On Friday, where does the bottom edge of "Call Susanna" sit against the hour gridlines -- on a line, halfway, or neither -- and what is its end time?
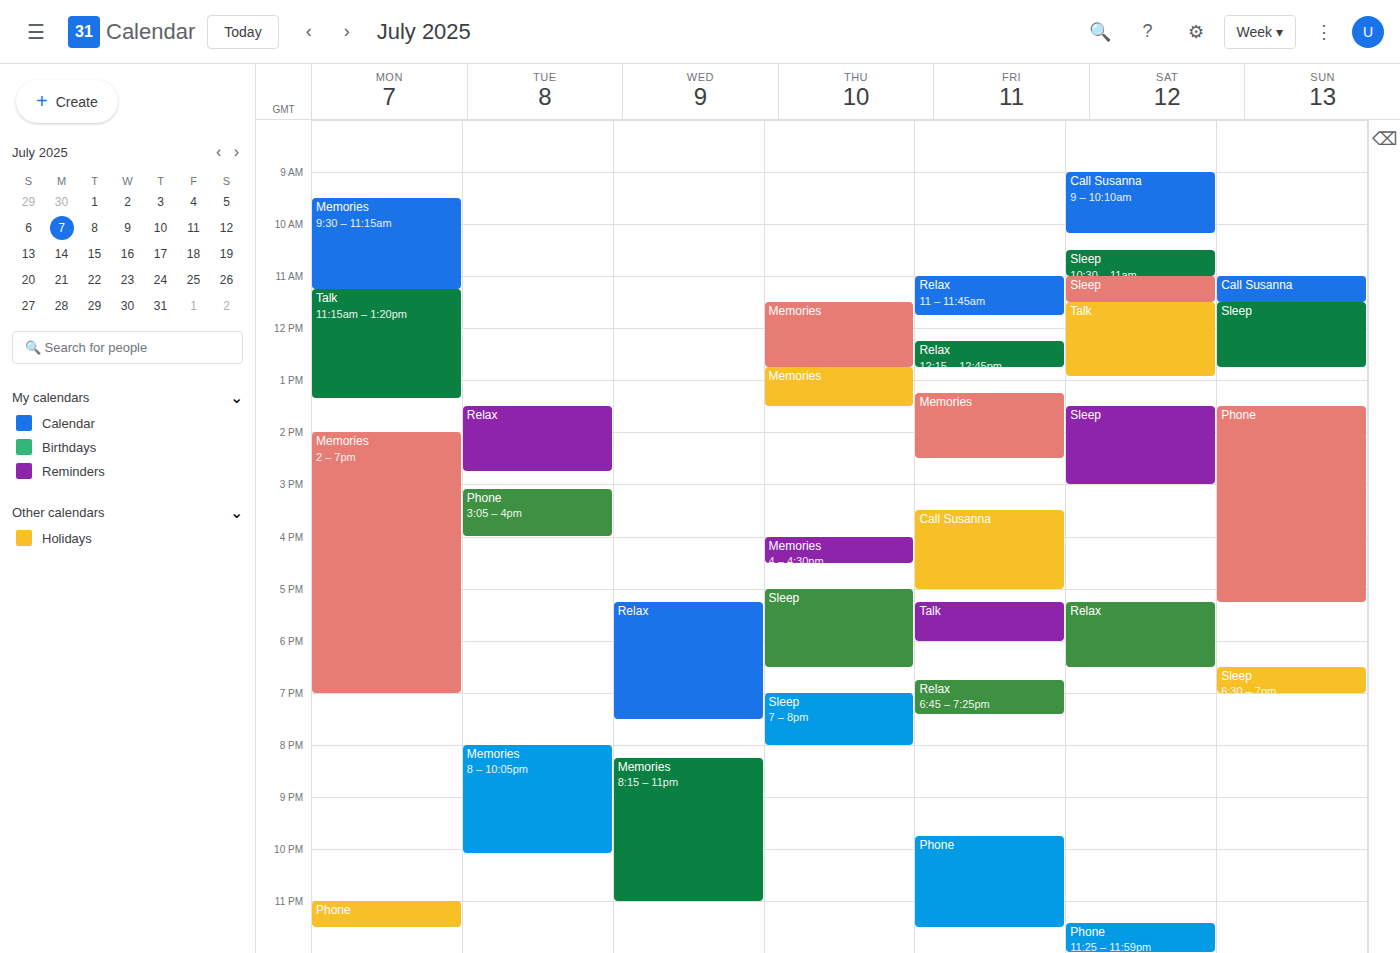
5:00 PM -- exactly on the 5 PM line.